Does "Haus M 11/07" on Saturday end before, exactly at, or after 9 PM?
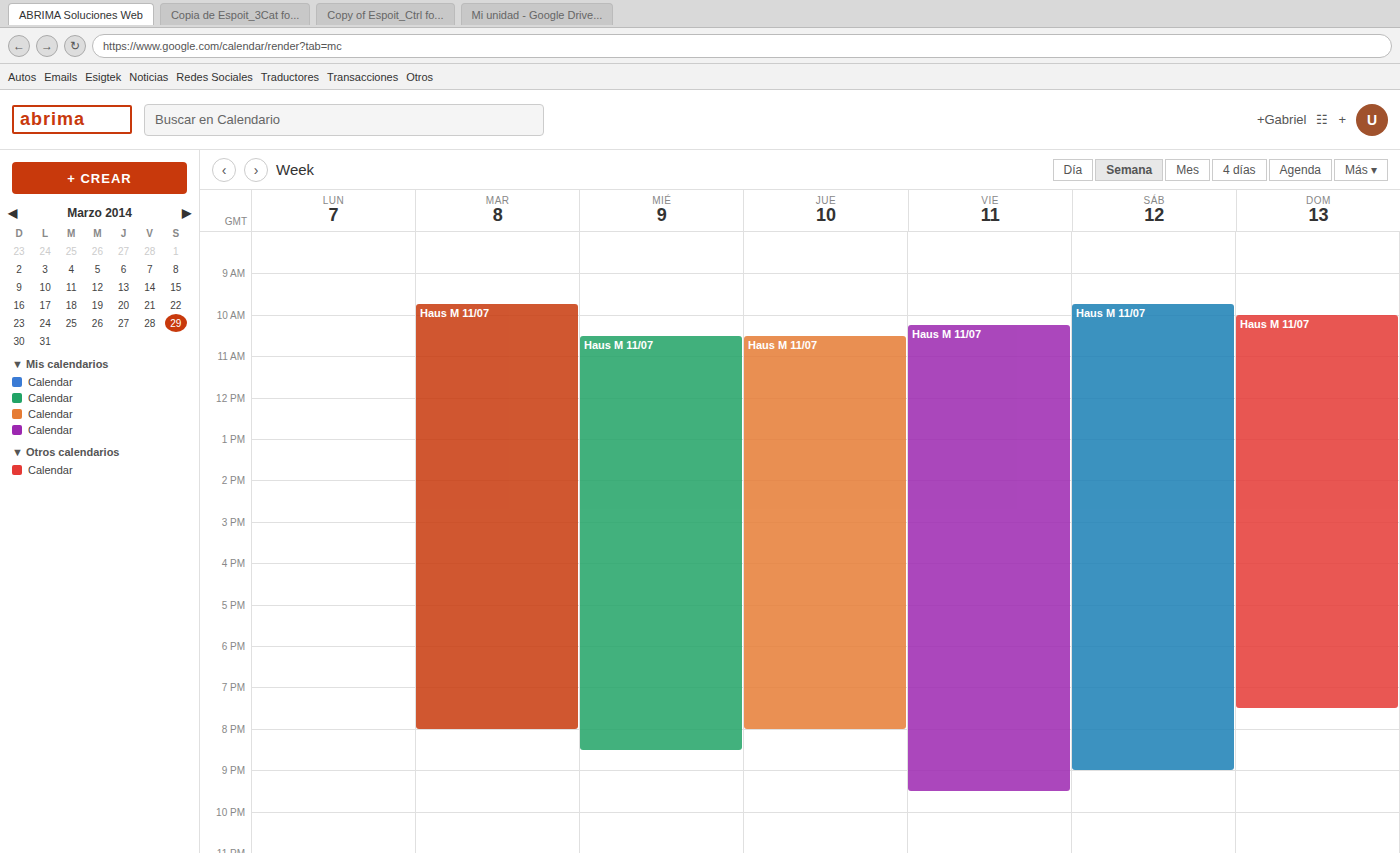
9:00 PM -- exactly at 9 PM, on the 9 PM line.